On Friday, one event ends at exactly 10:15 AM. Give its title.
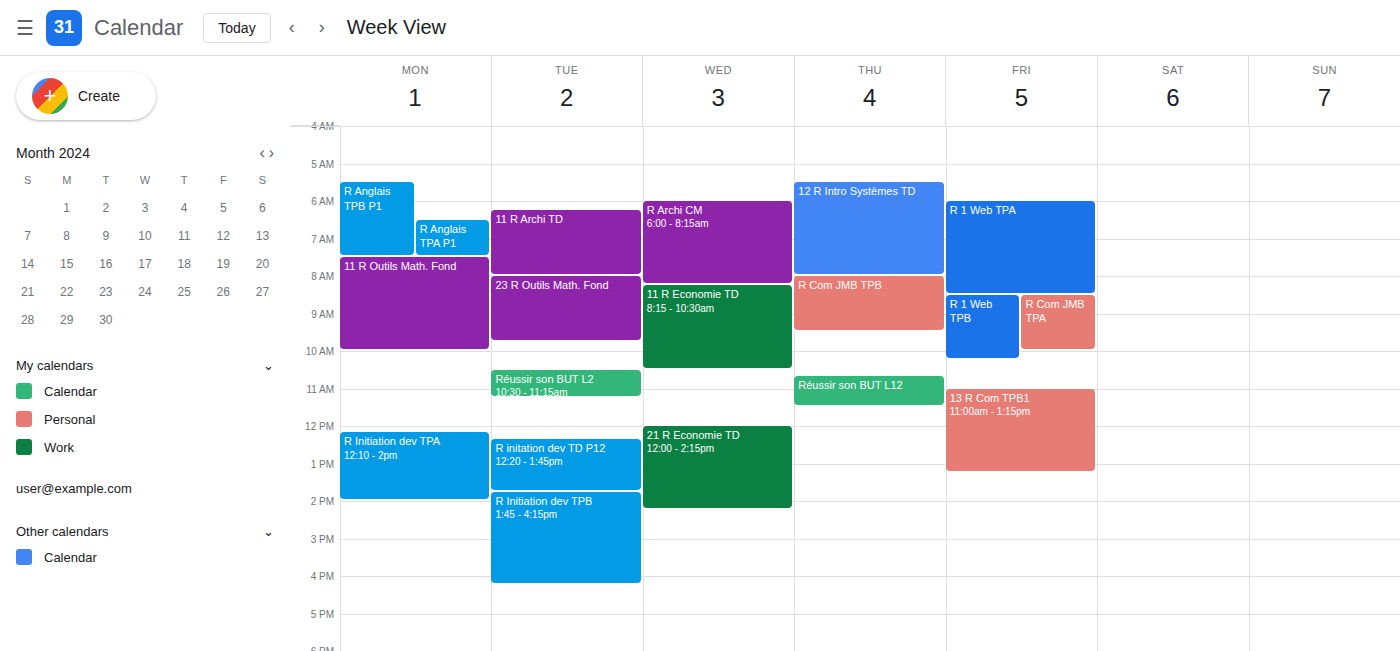
"R 1 Web TPB"